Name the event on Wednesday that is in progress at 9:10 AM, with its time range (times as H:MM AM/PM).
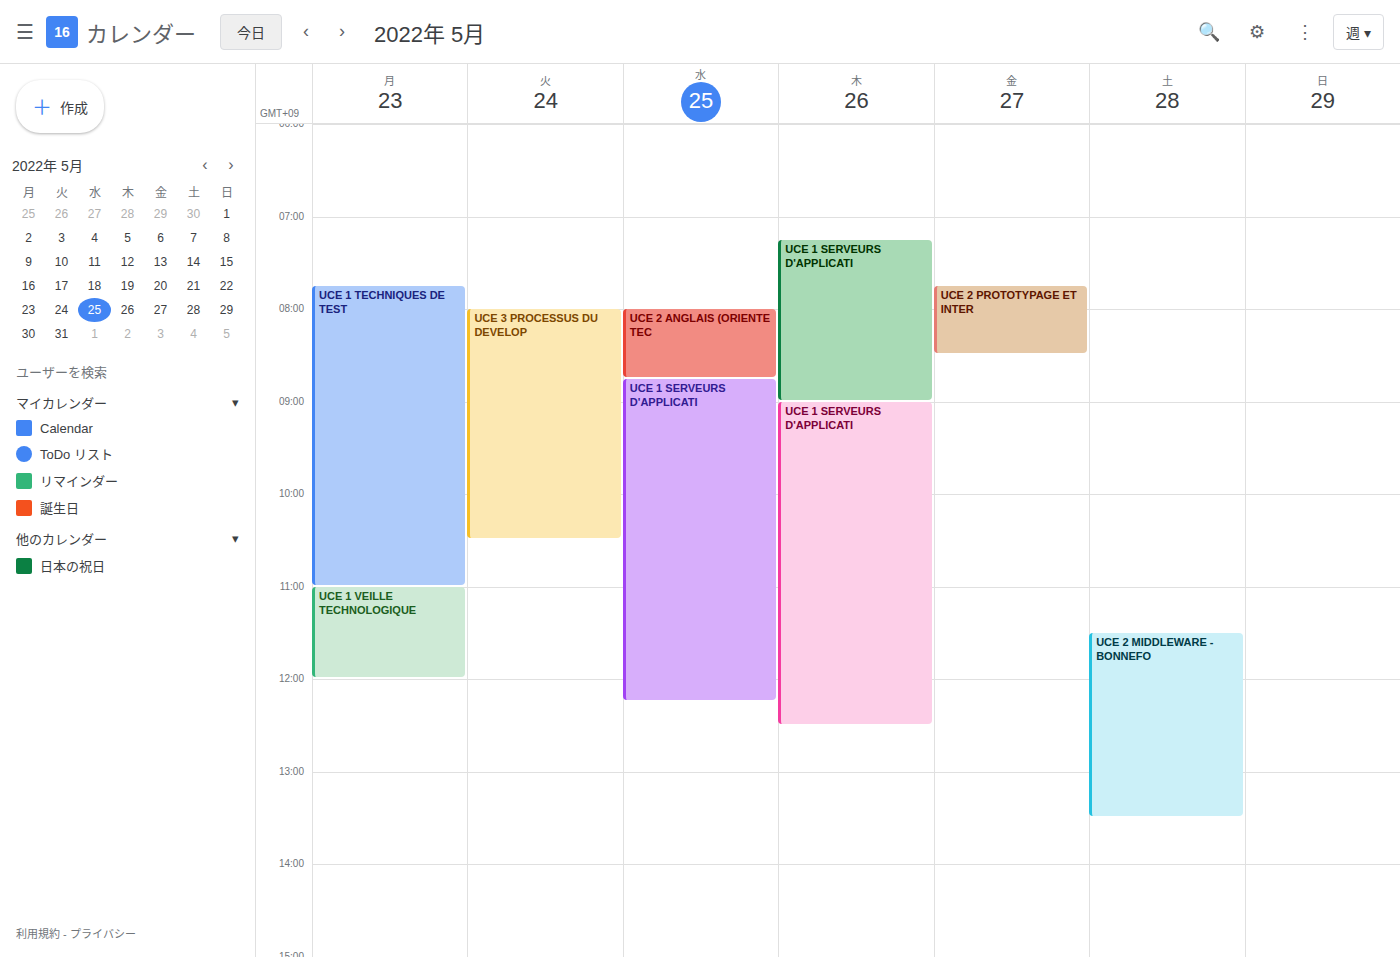
"UCE 1 SERVEURS D'APPLICATI", 8:45 AM to 12:15 PM